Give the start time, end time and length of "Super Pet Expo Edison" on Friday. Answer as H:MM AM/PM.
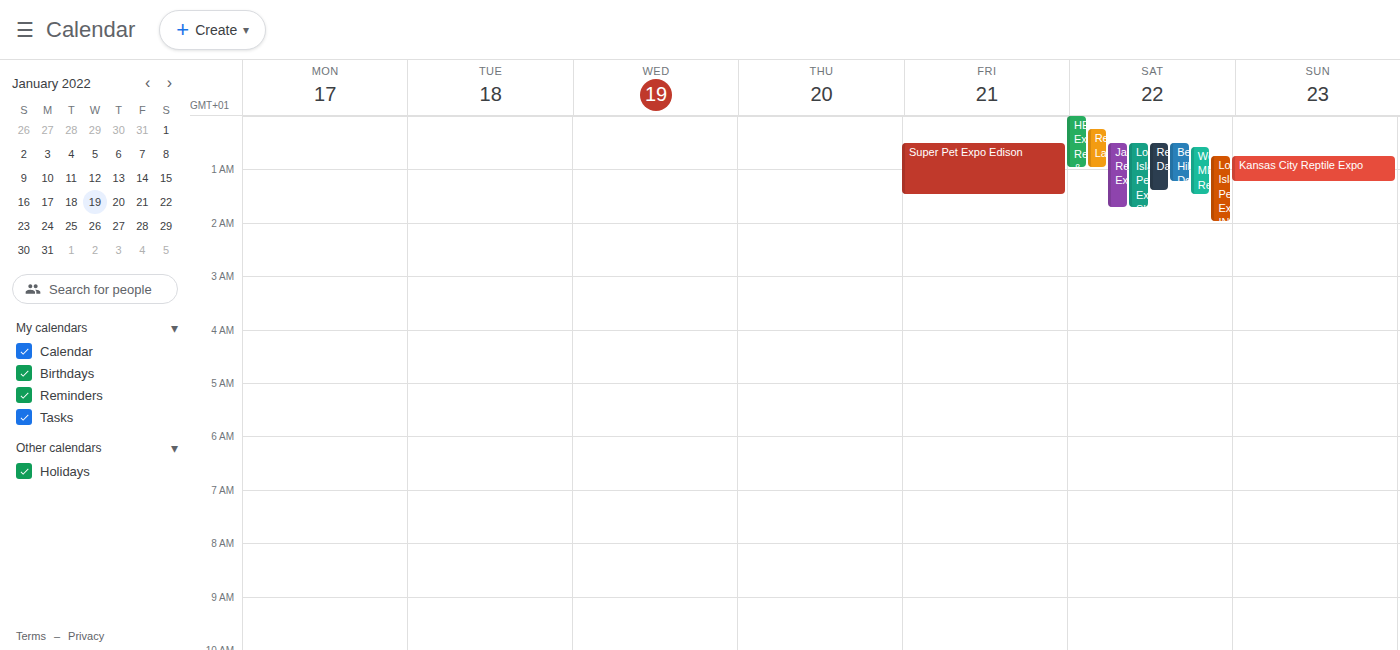
12:30 AM to 1:30 AM, 1 hour